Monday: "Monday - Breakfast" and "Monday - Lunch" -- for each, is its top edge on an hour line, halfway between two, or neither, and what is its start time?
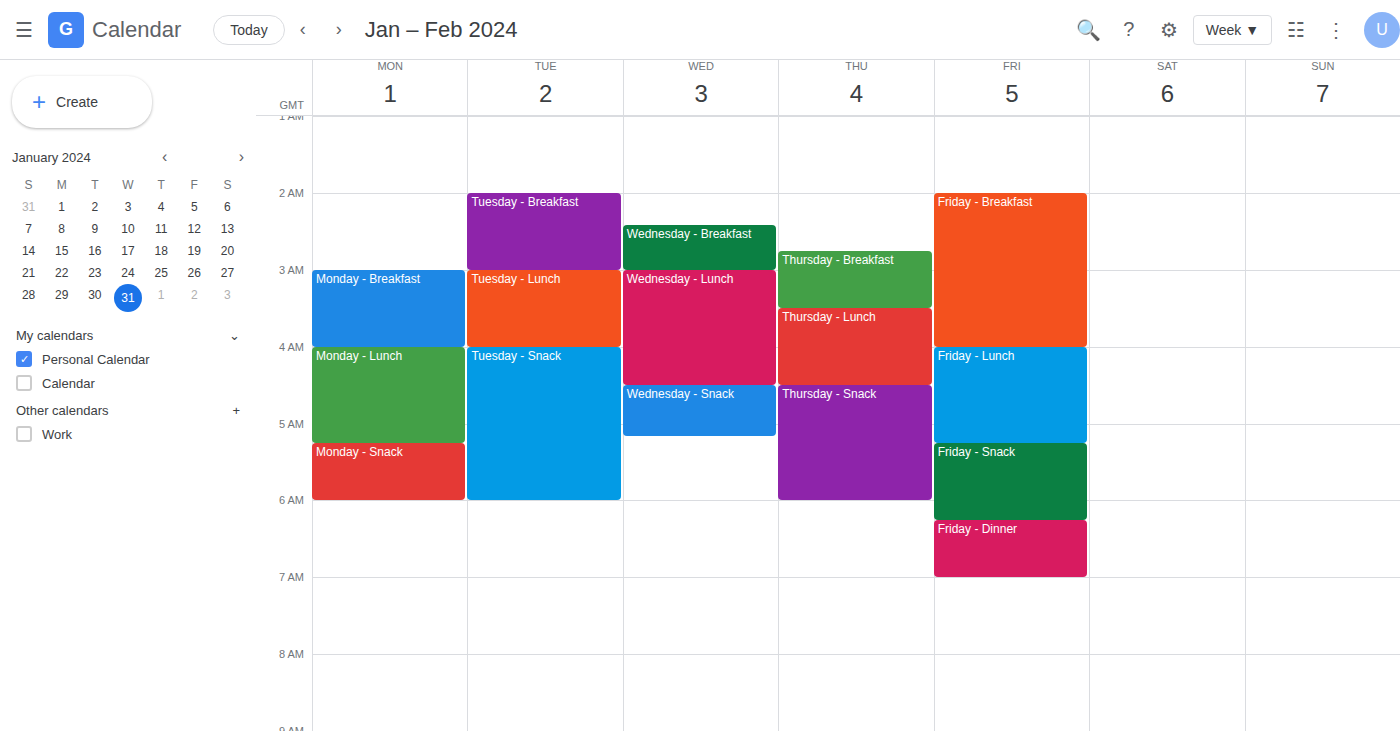
"Monday - Breakfast": 3:00 AM, exactly on the 3 AM line. "Monday - Lunch": 4:00 AM, exactly on the 4 AM line.